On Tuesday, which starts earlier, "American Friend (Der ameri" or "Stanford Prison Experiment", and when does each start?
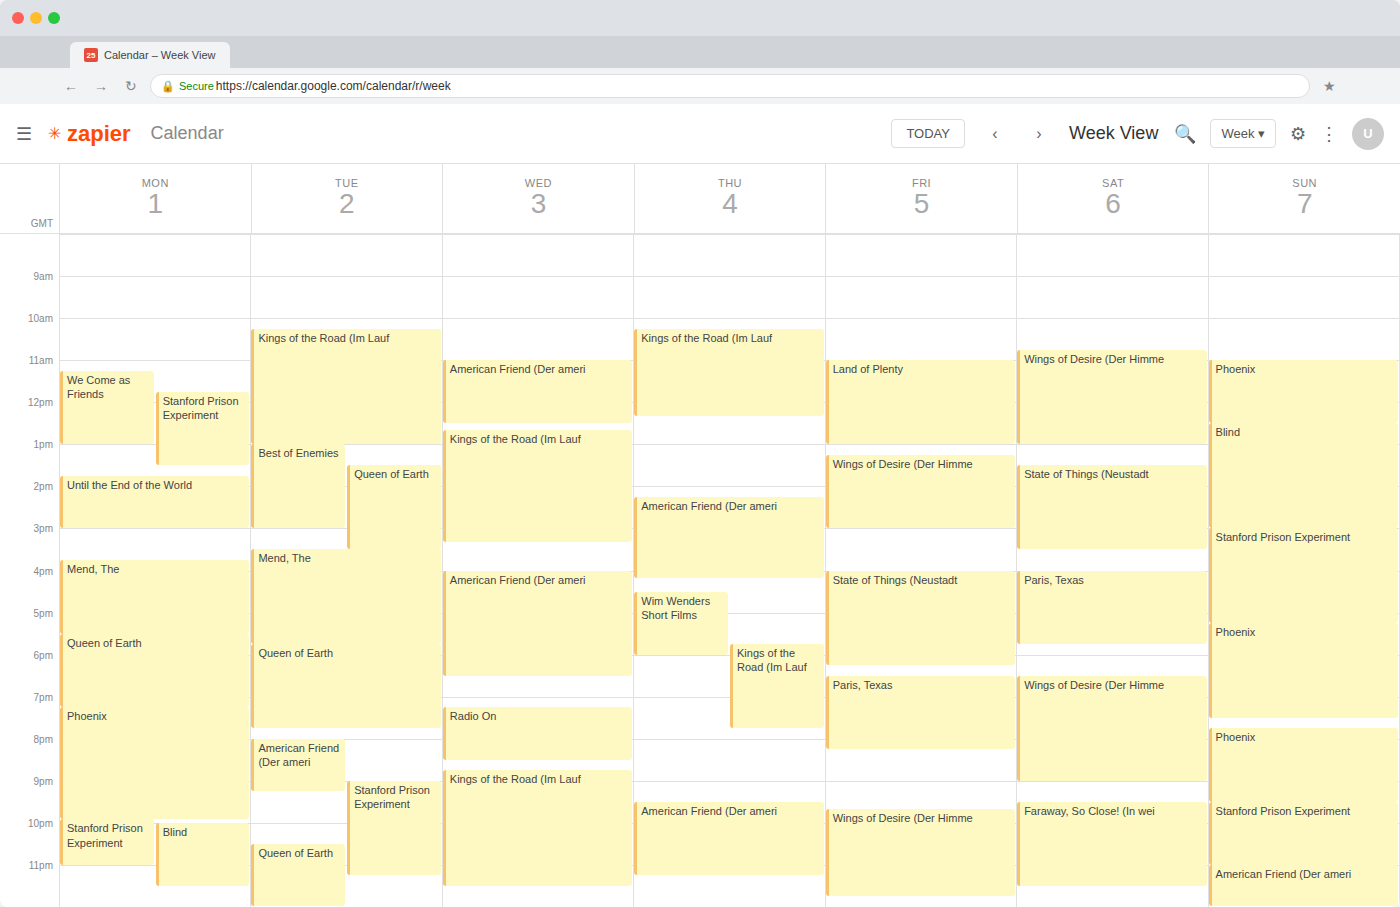
"American Friend (Der ameri" 20:00; "Stanford Prison Experiment" 21:00.